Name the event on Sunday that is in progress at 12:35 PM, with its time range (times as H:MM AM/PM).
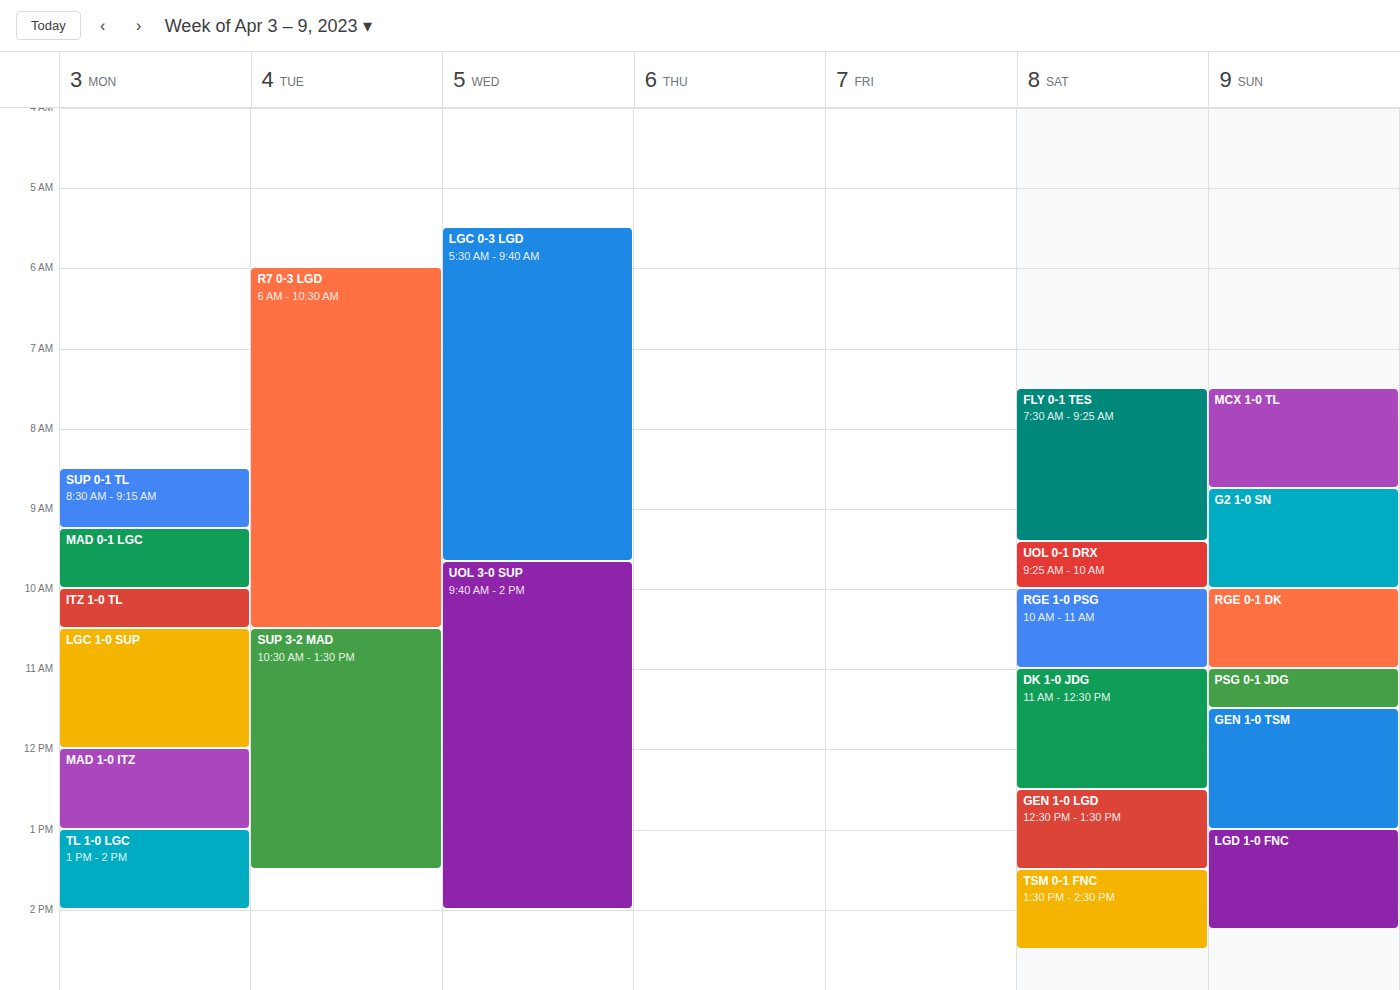
"GEN 1-0 TSM", 11:30 AM to 1:00 PM